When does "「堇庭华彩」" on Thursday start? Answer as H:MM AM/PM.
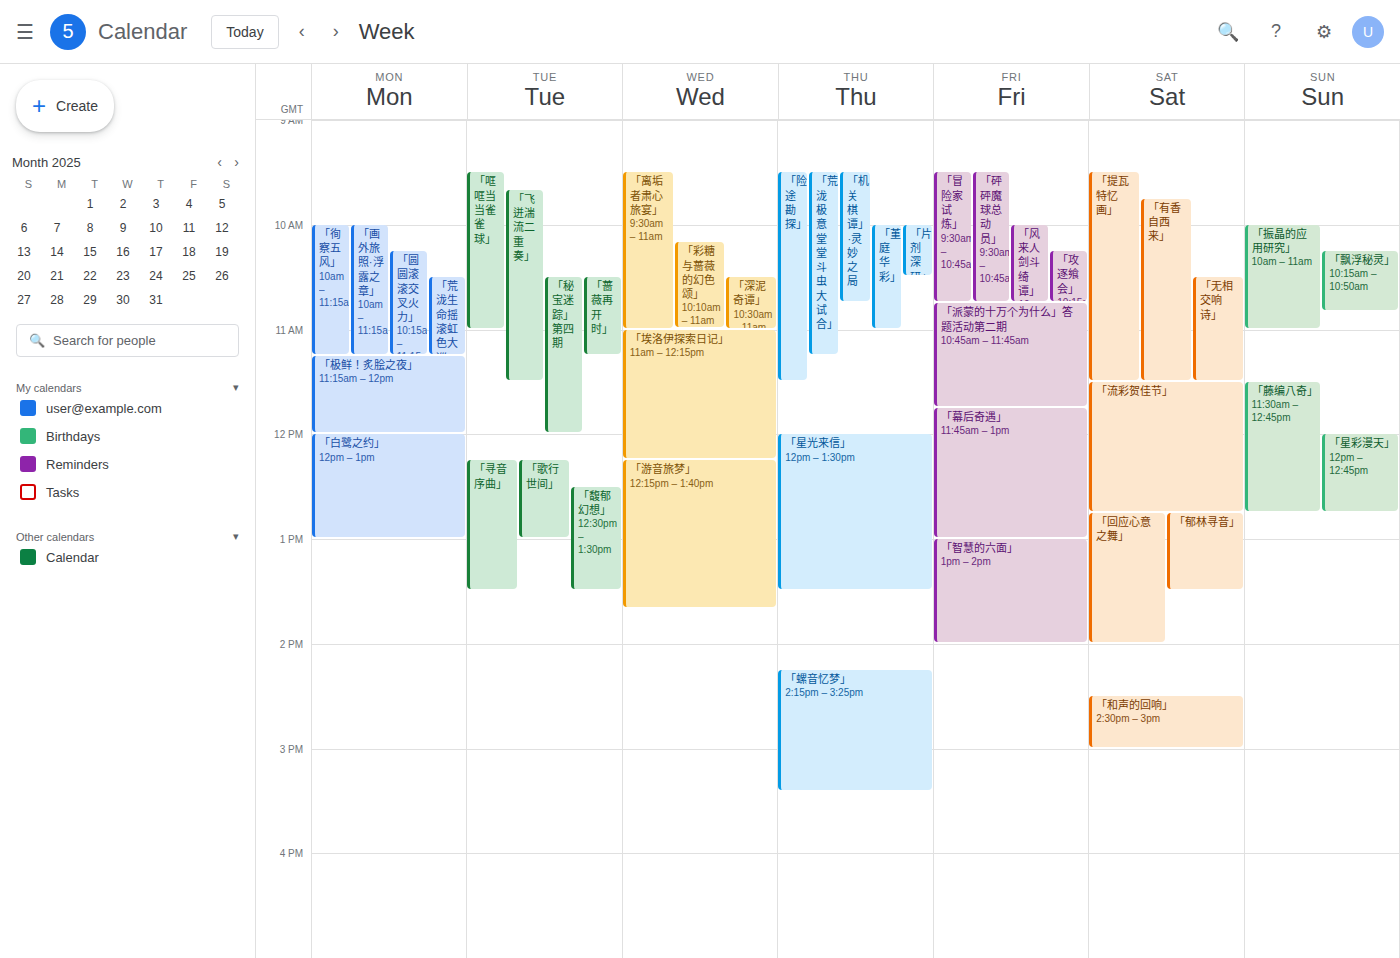
10:00 AM